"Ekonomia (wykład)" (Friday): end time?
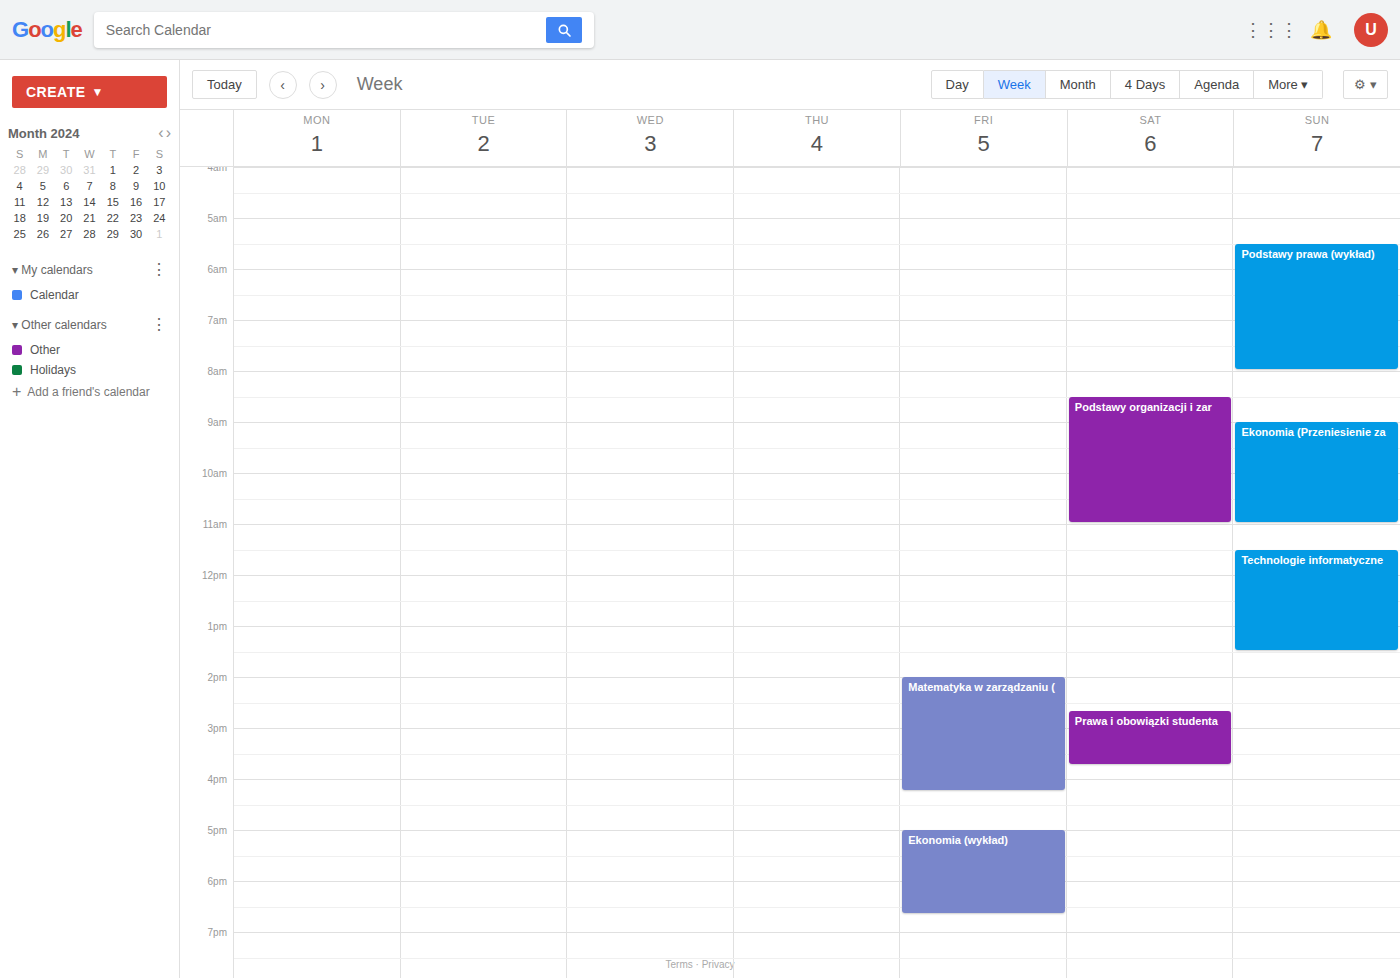
18:40